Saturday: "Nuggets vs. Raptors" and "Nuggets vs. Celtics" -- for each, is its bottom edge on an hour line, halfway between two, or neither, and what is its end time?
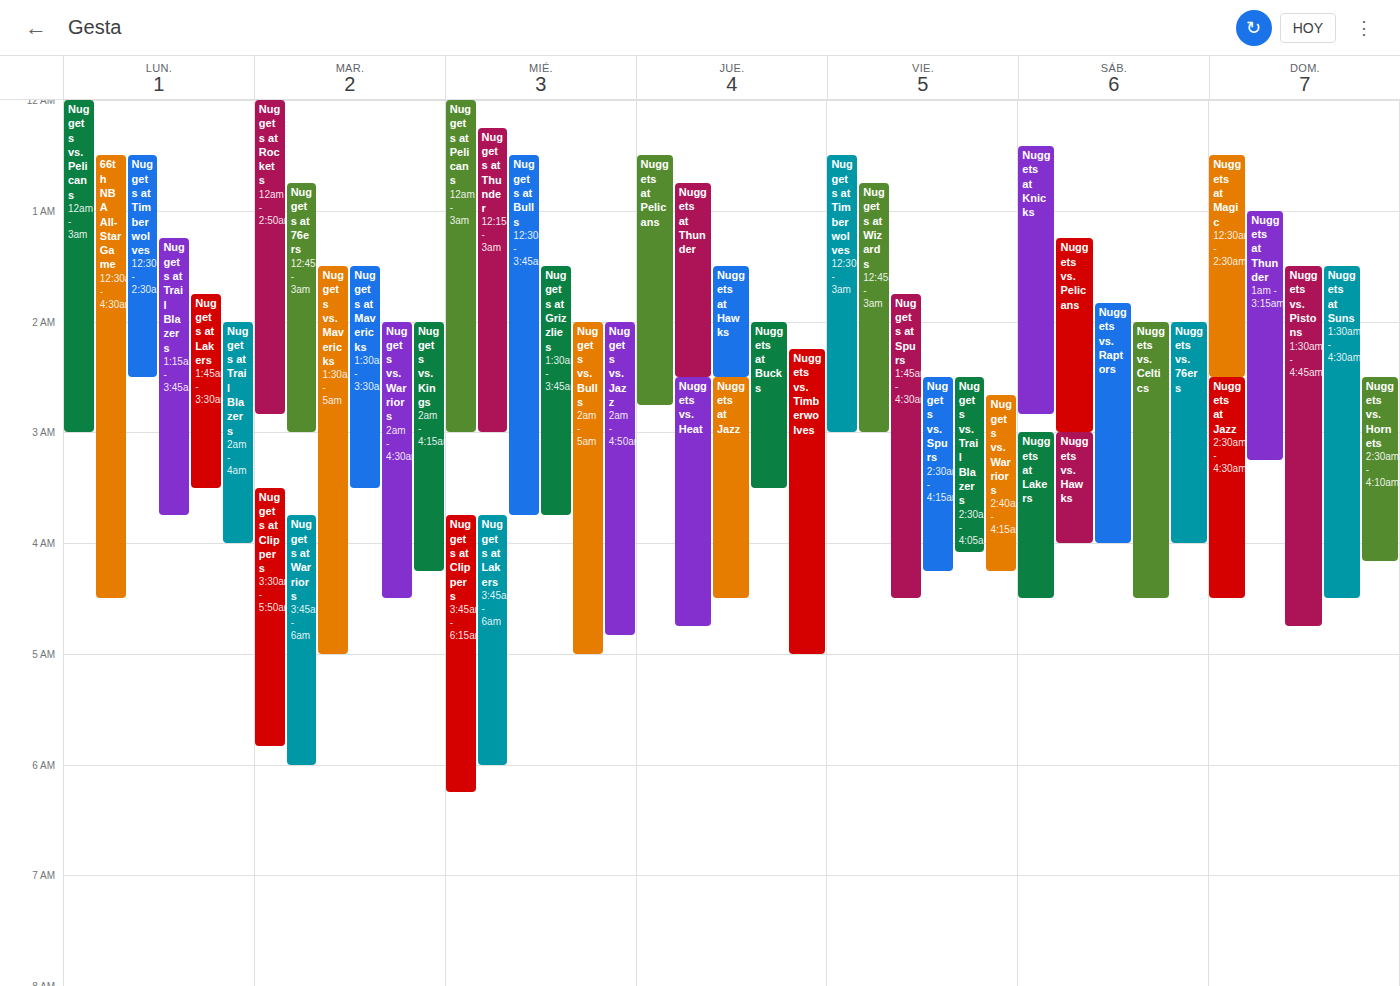
"Nuggets vs. Raptors": 4:00 AM, exactly on the 4 AM line. "Nuggets vs. Celtics": 4:30 AM, halfway between the 4 AM and 5 AM lines.